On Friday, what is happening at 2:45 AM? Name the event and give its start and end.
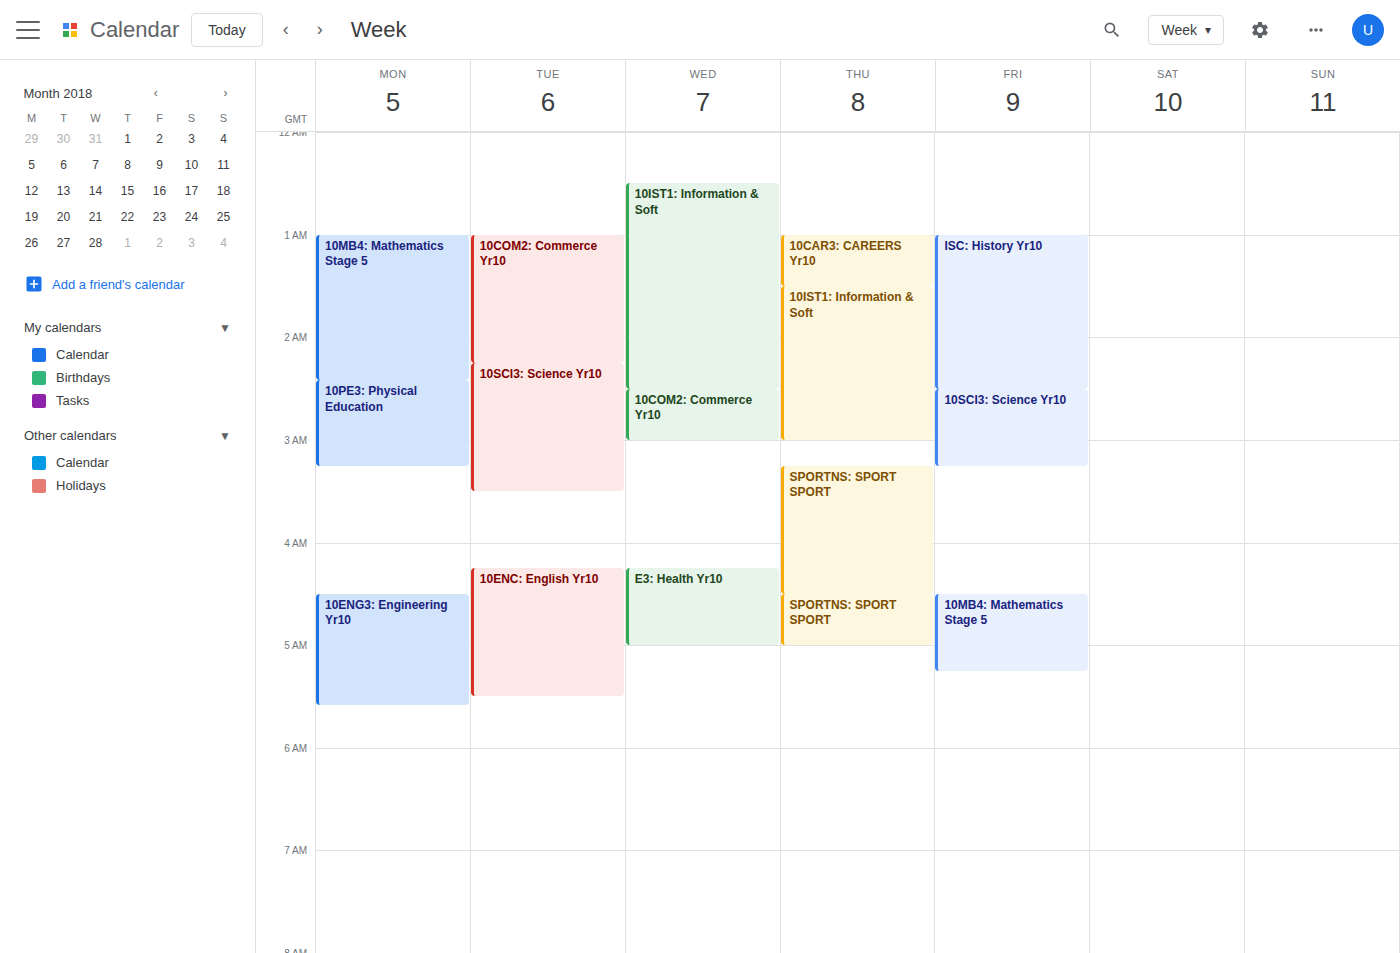
"10SCI3: Science Yr10", 2:30 AM to 3:15 AM